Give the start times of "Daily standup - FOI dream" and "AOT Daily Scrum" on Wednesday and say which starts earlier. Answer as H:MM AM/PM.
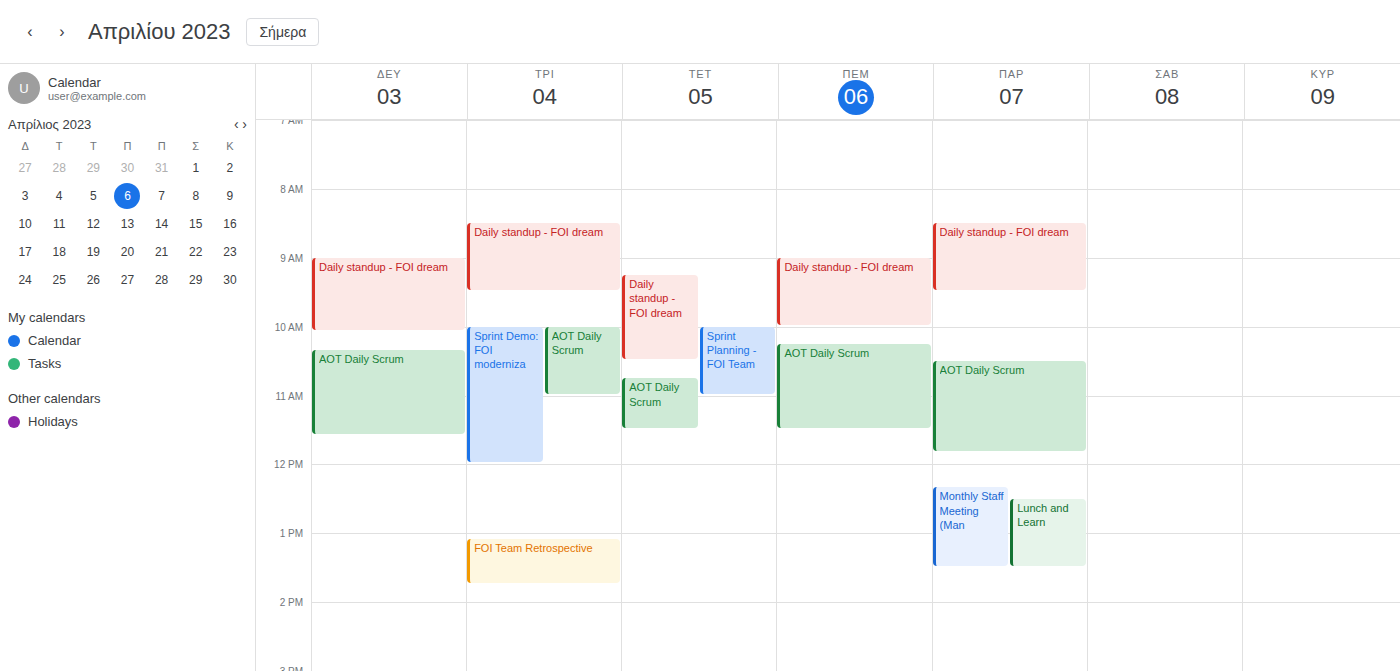
"Daily standup - FOI dream" 9:15 AM; "AOT Daily Scrum" 10:45 AM.